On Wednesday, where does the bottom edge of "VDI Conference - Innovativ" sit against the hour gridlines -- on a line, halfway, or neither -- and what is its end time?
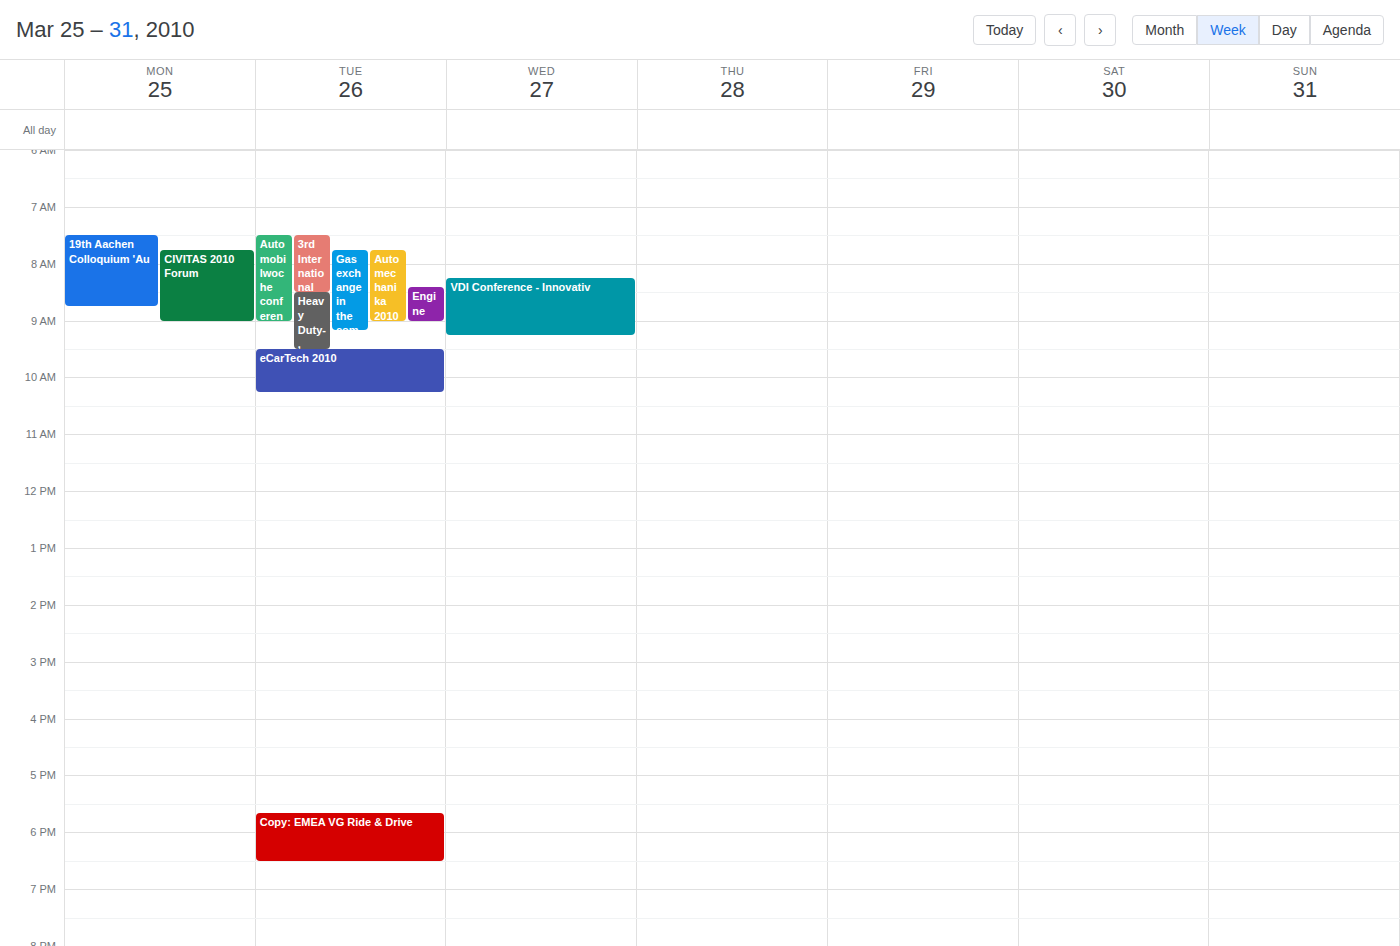
9:15 AM -- neither: a quarter of the way from the 9 AM line to the 10 AM line.